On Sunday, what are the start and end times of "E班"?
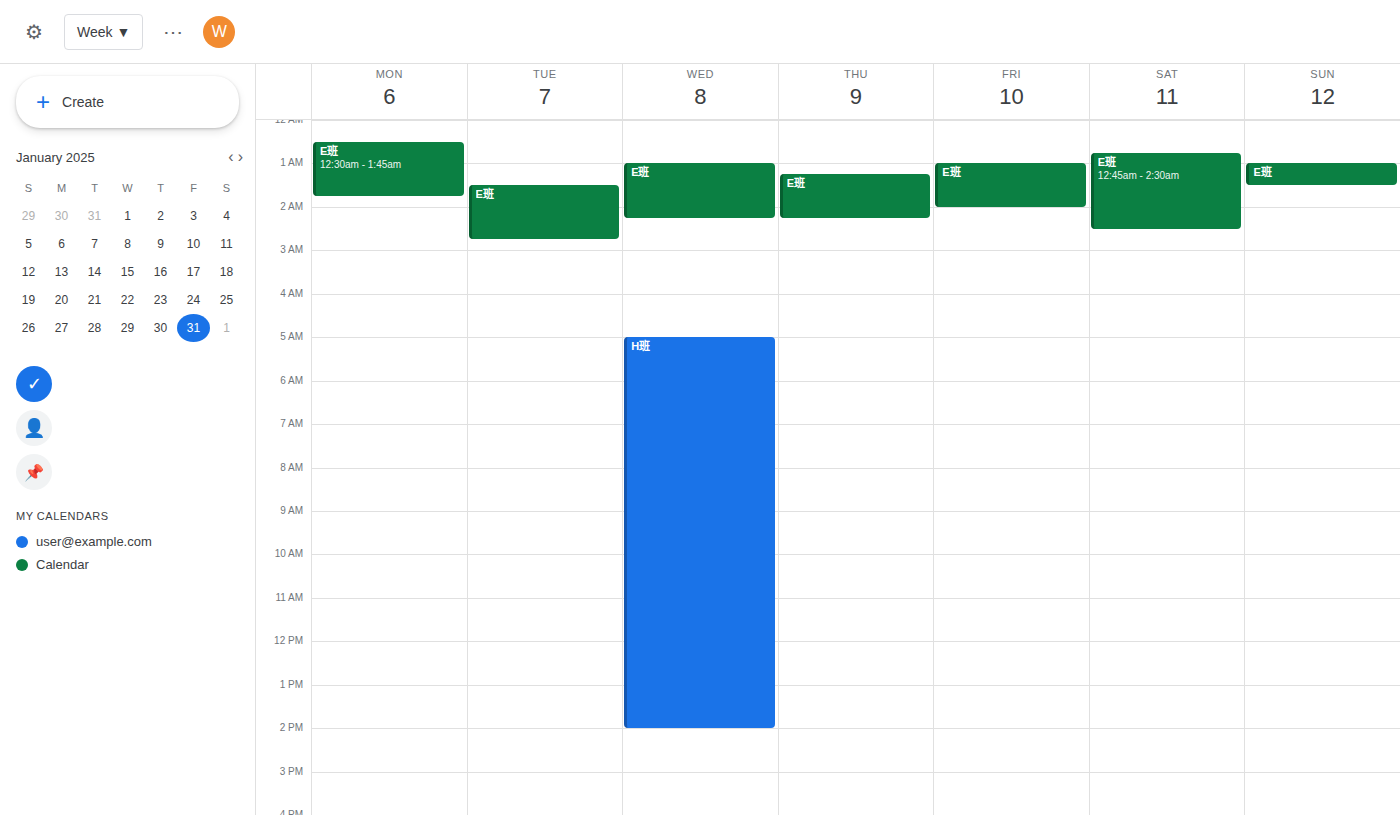
1:00 AM to 1:30 AM